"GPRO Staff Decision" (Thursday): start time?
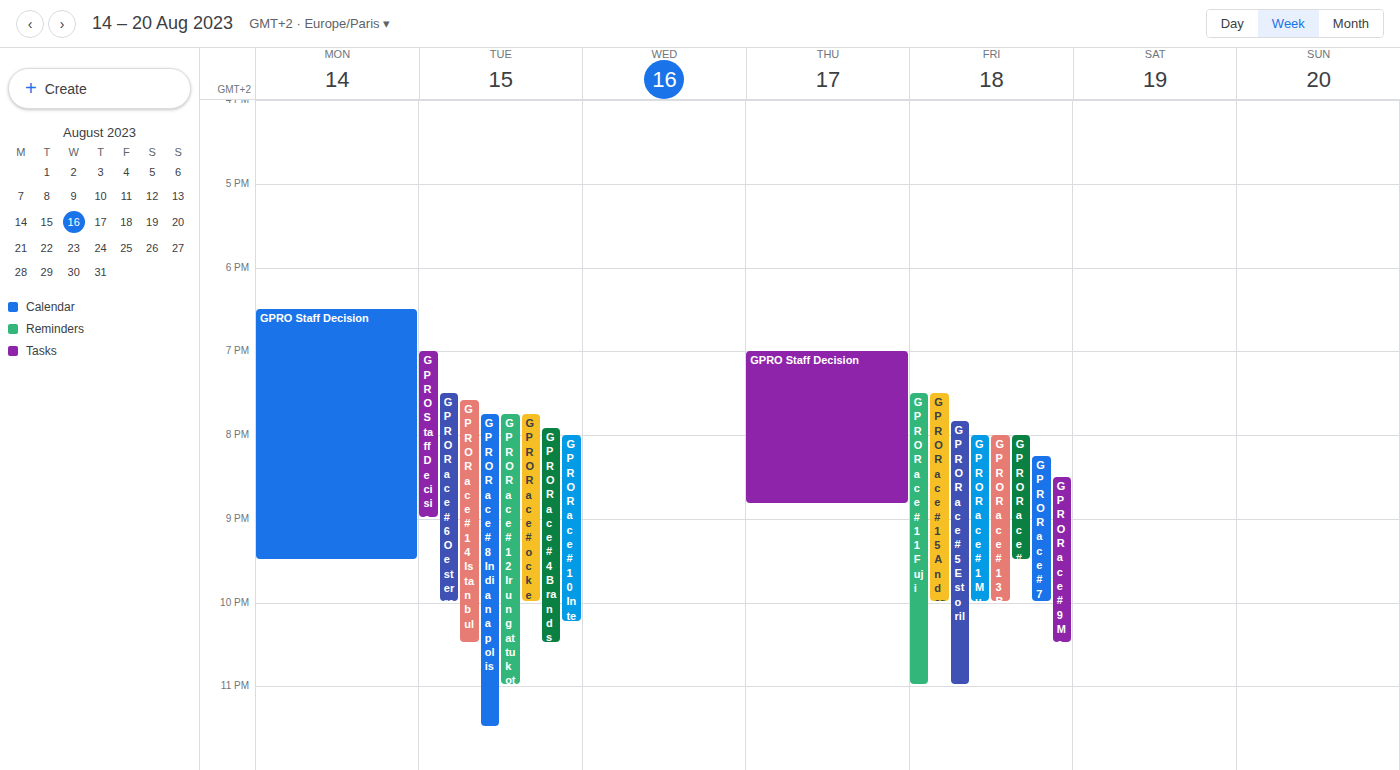
7:00 PM